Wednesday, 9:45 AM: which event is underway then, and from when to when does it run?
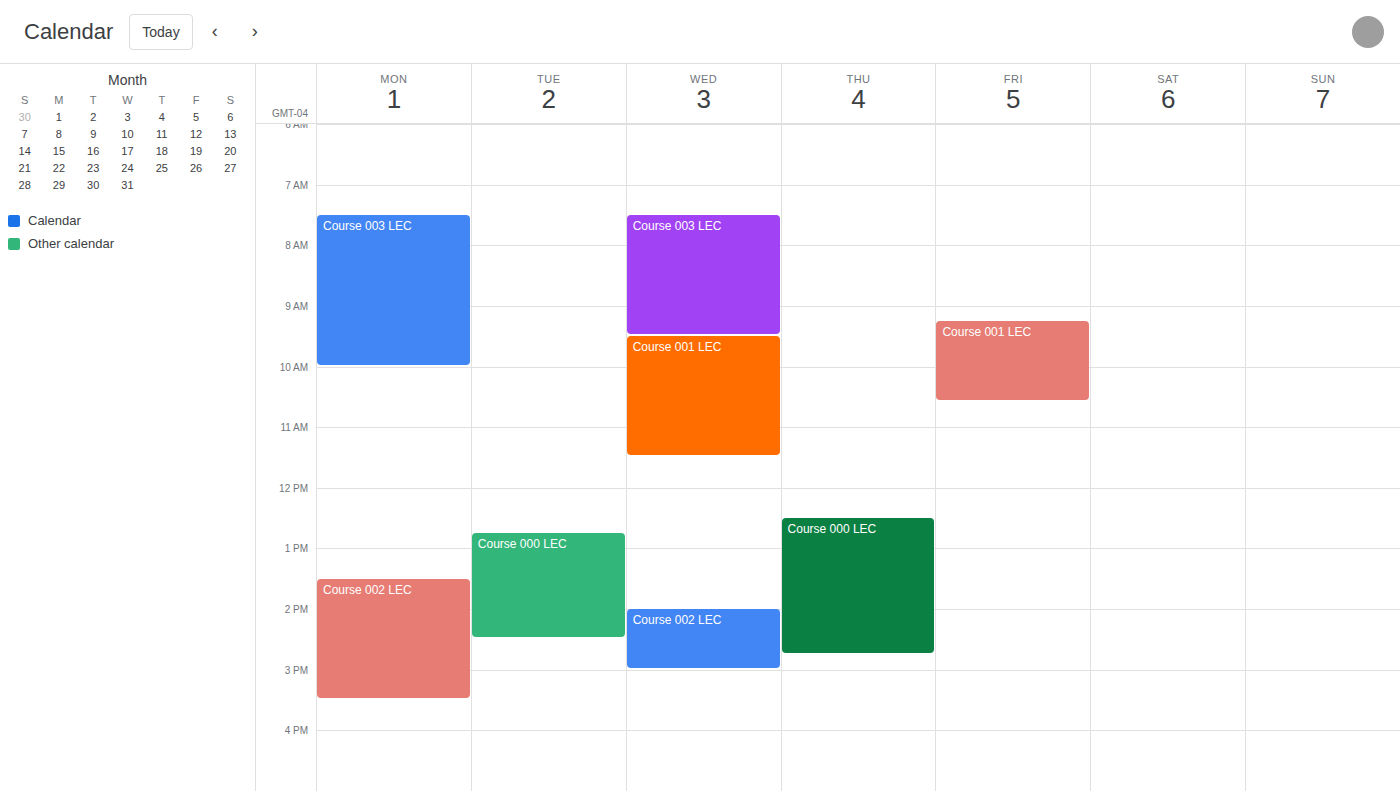
"Course 001 LEC", 9:30 AM to 11:30 AM